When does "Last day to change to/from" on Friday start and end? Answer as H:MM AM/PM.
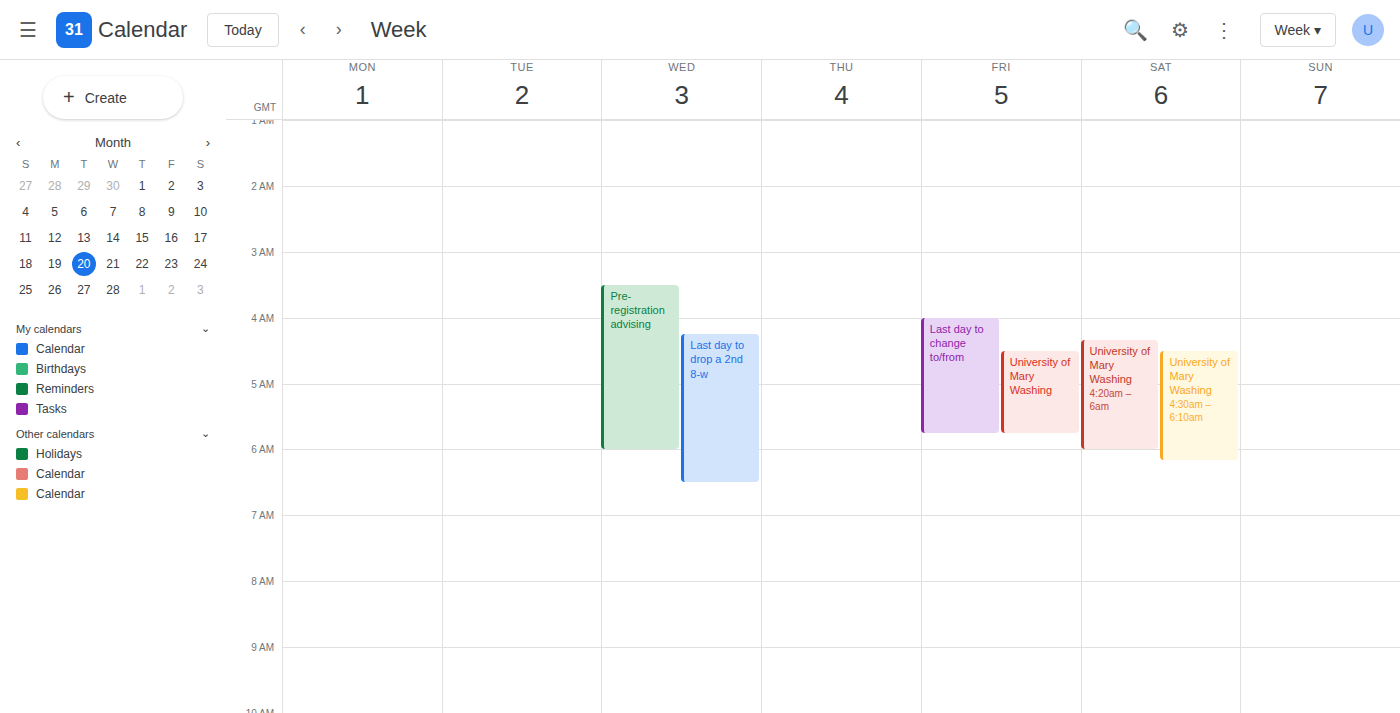
4:00 AM to 5:45 AM